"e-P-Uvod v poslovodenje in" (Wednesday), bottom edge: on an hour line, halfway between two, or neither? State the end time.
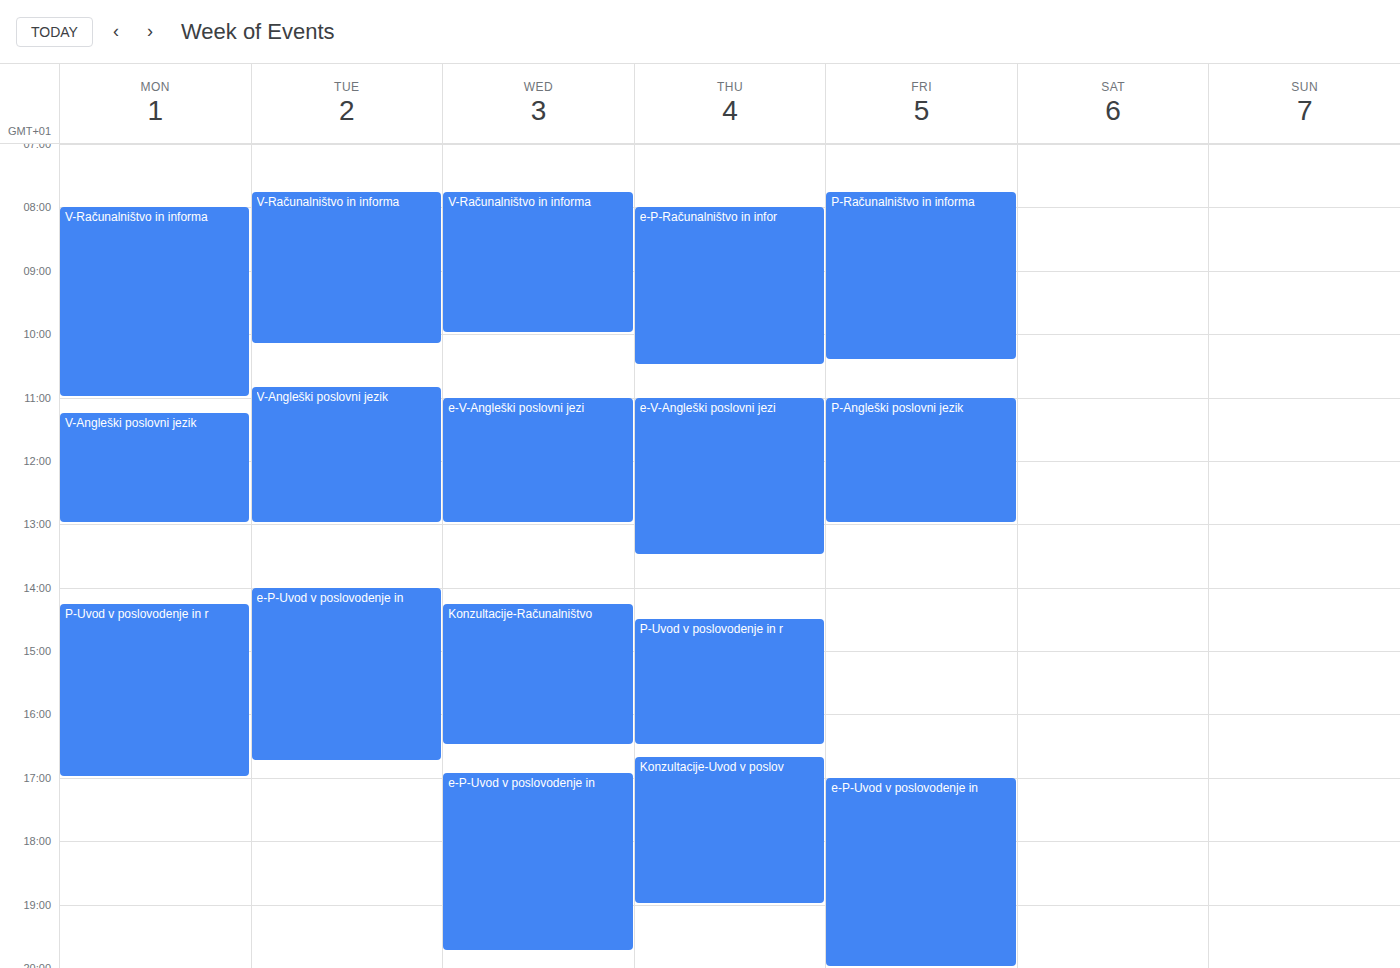
7:45 PM -- neither: three quarters of the way from the 7 PM line to the 8 PM line.